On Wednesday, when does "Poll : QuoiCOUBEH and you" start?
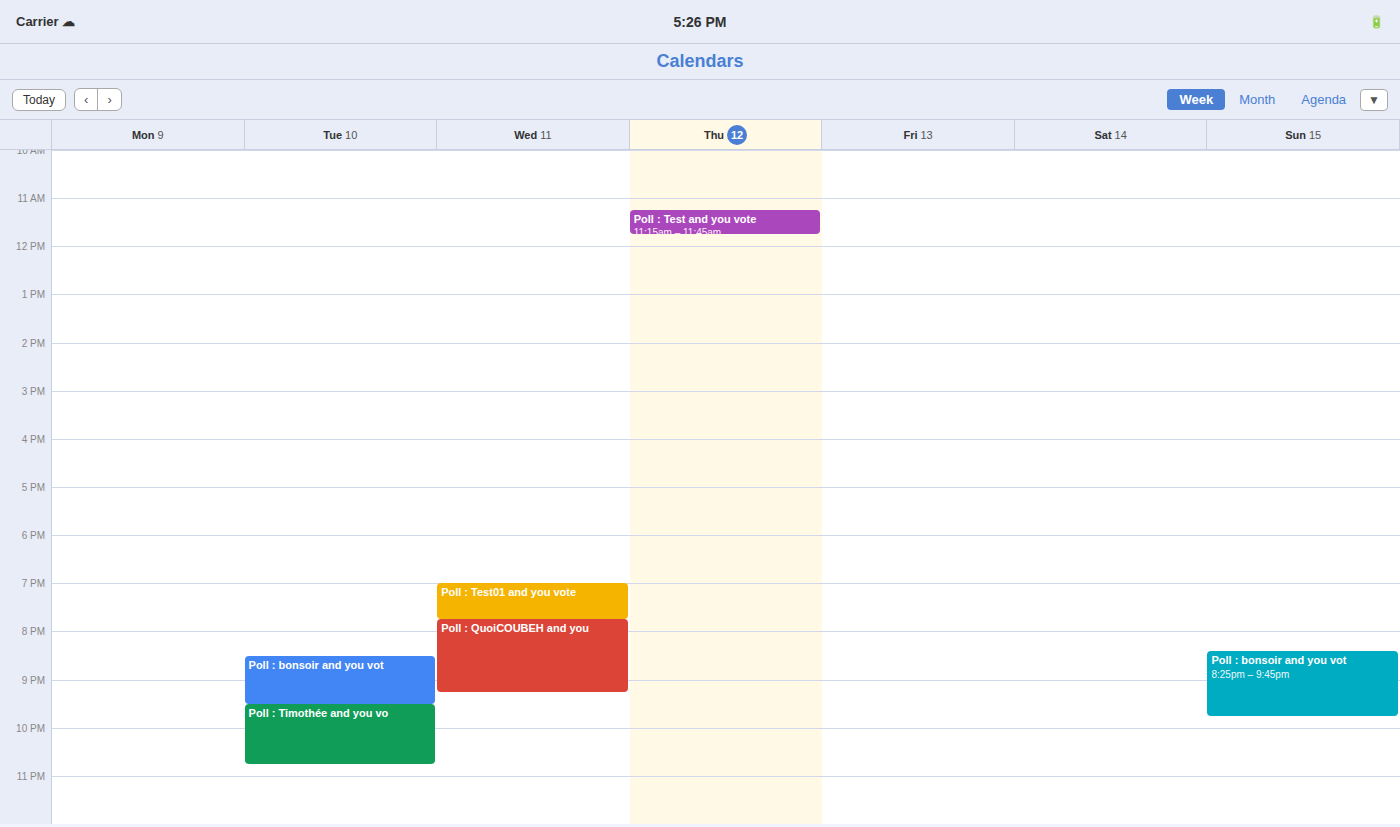
7:45 PM